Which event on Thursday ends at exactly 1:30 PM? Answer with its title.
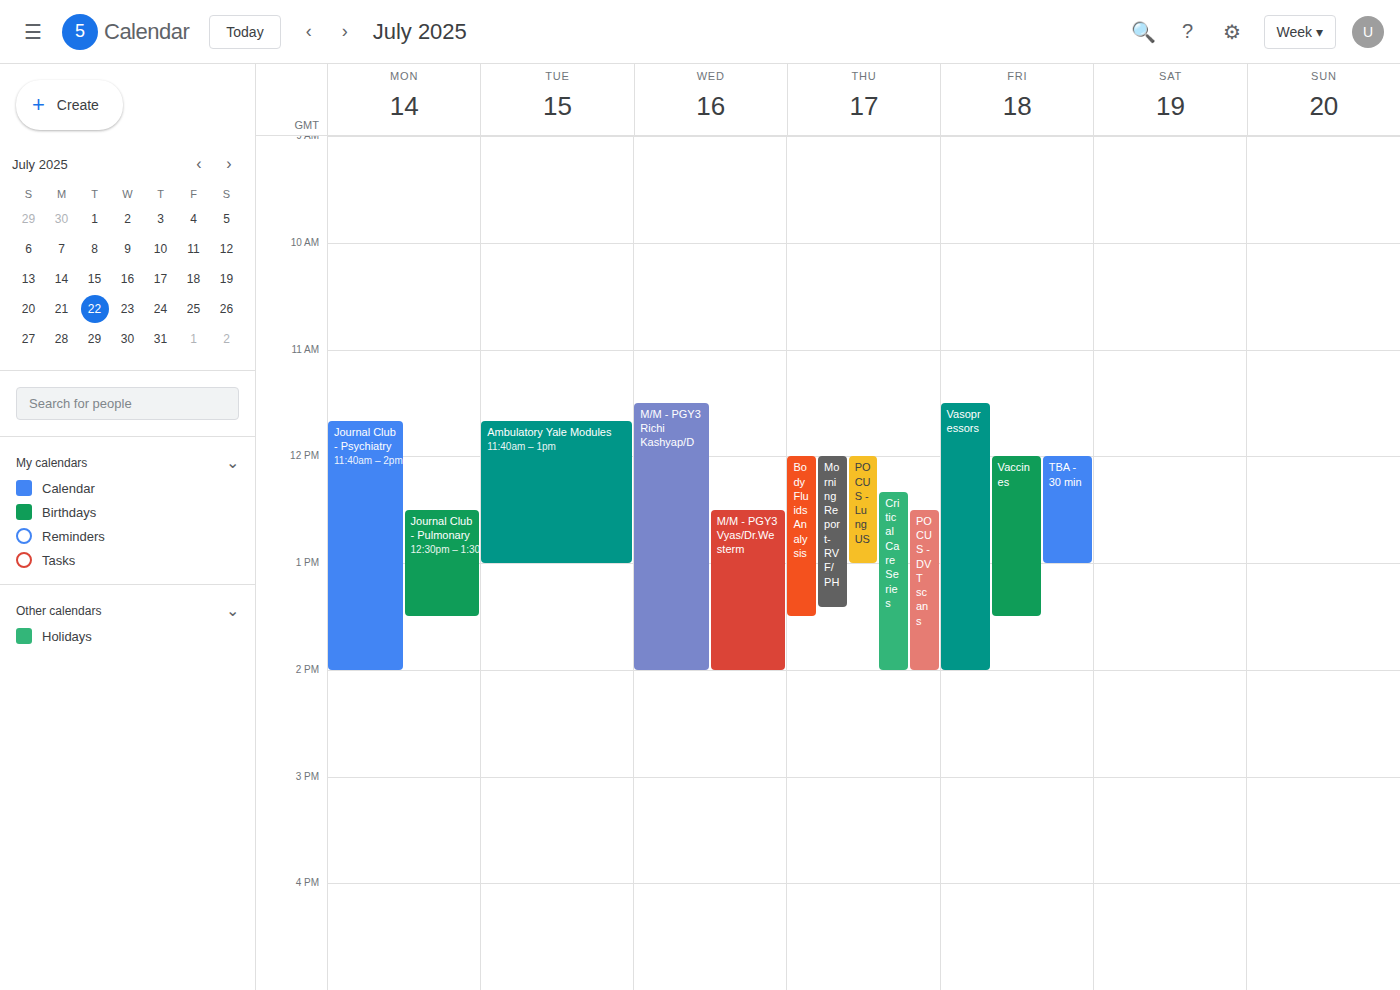
"Body Fluids Analysis"